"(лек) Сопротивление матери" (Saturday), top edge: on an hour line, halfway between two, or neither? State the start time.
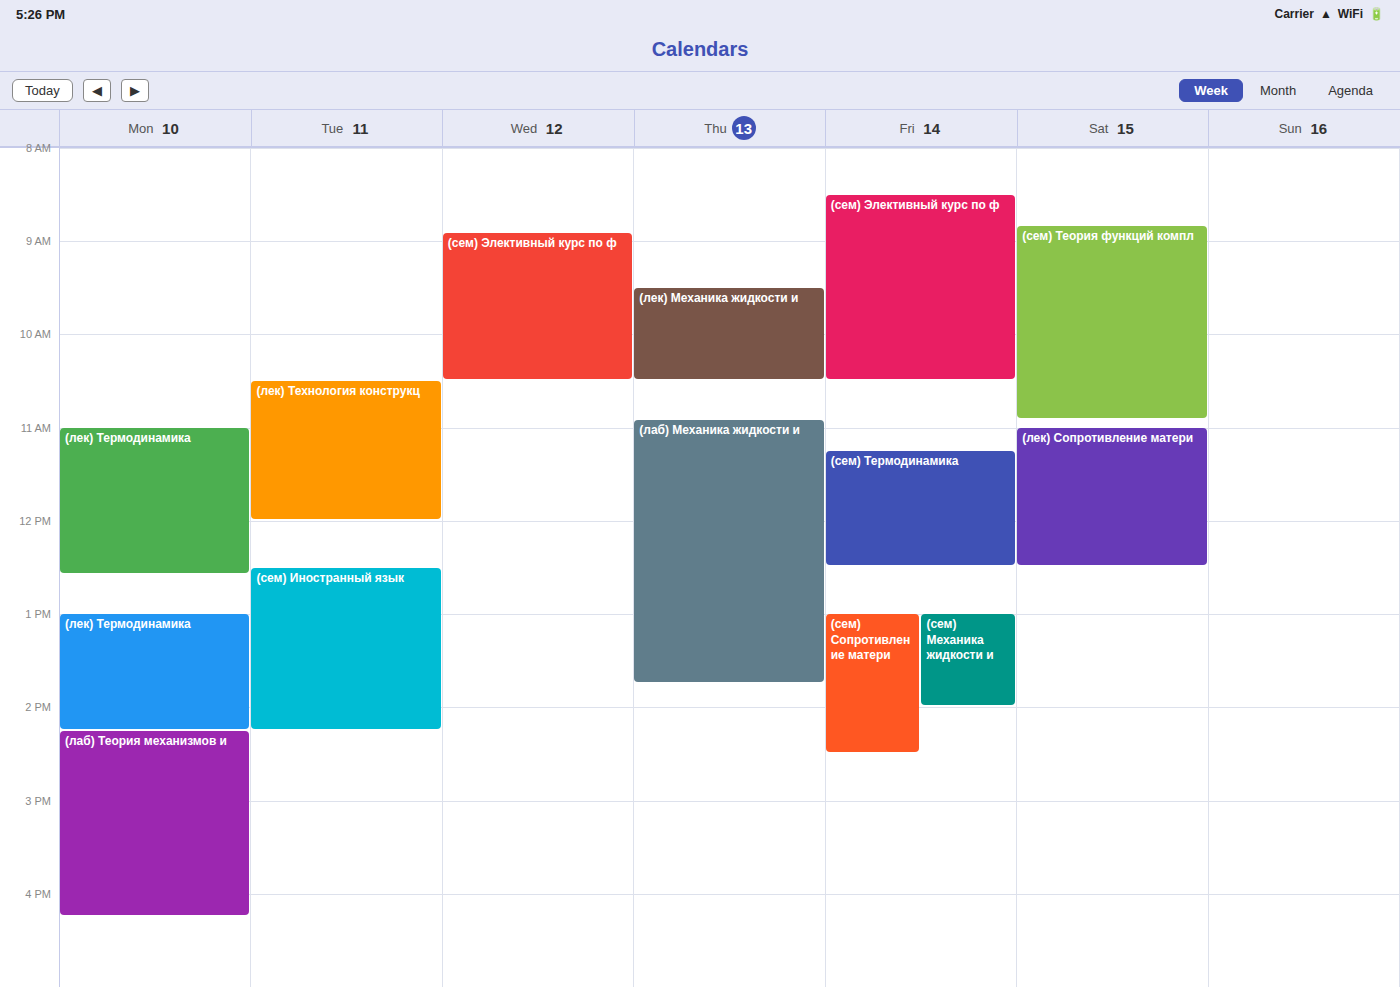
11:00 AM -- exactly on the 11 AM line.